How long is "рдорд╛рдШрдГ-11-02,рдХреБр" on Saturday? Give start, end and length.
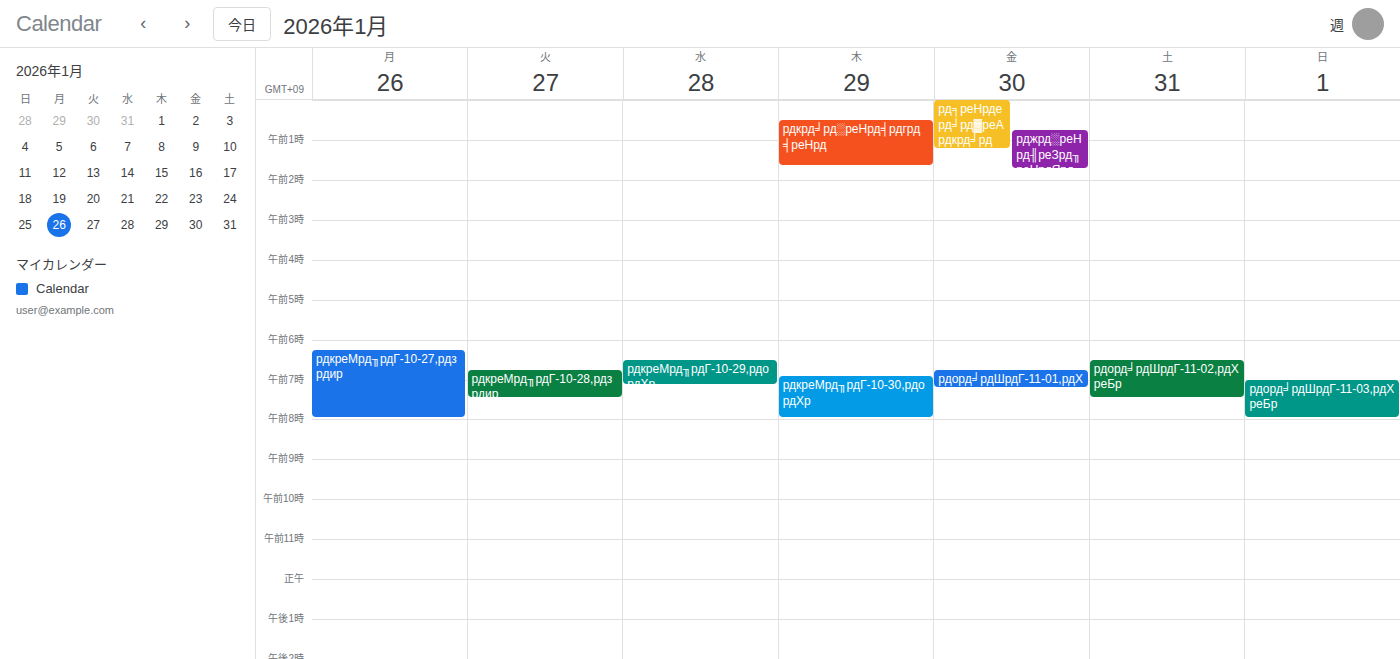
6:30 AM to 7:30 AM, 1 hour